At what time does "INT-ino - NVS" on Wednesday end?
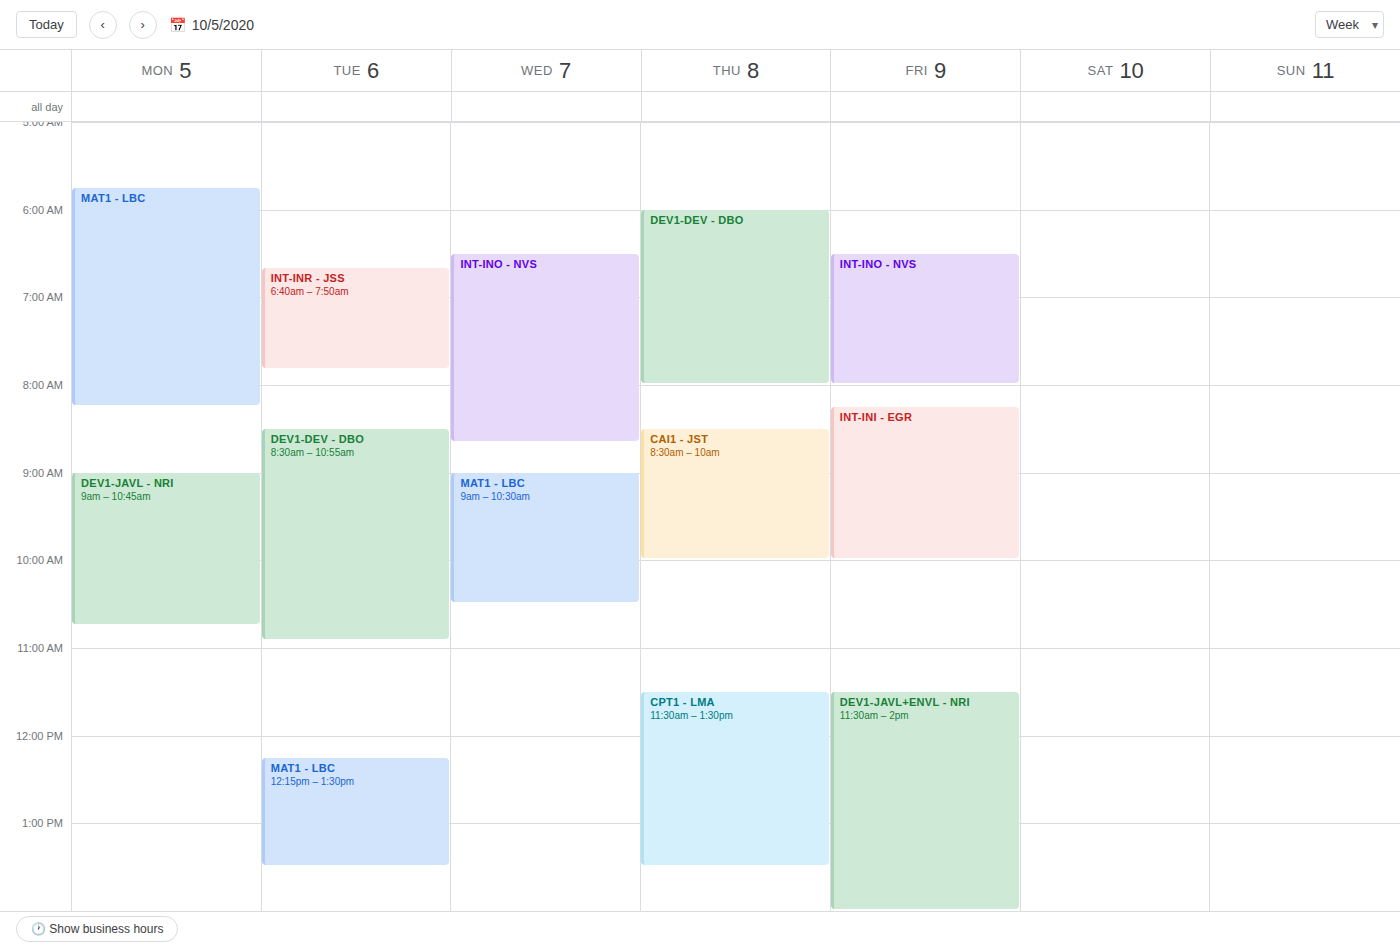
8:40 AM